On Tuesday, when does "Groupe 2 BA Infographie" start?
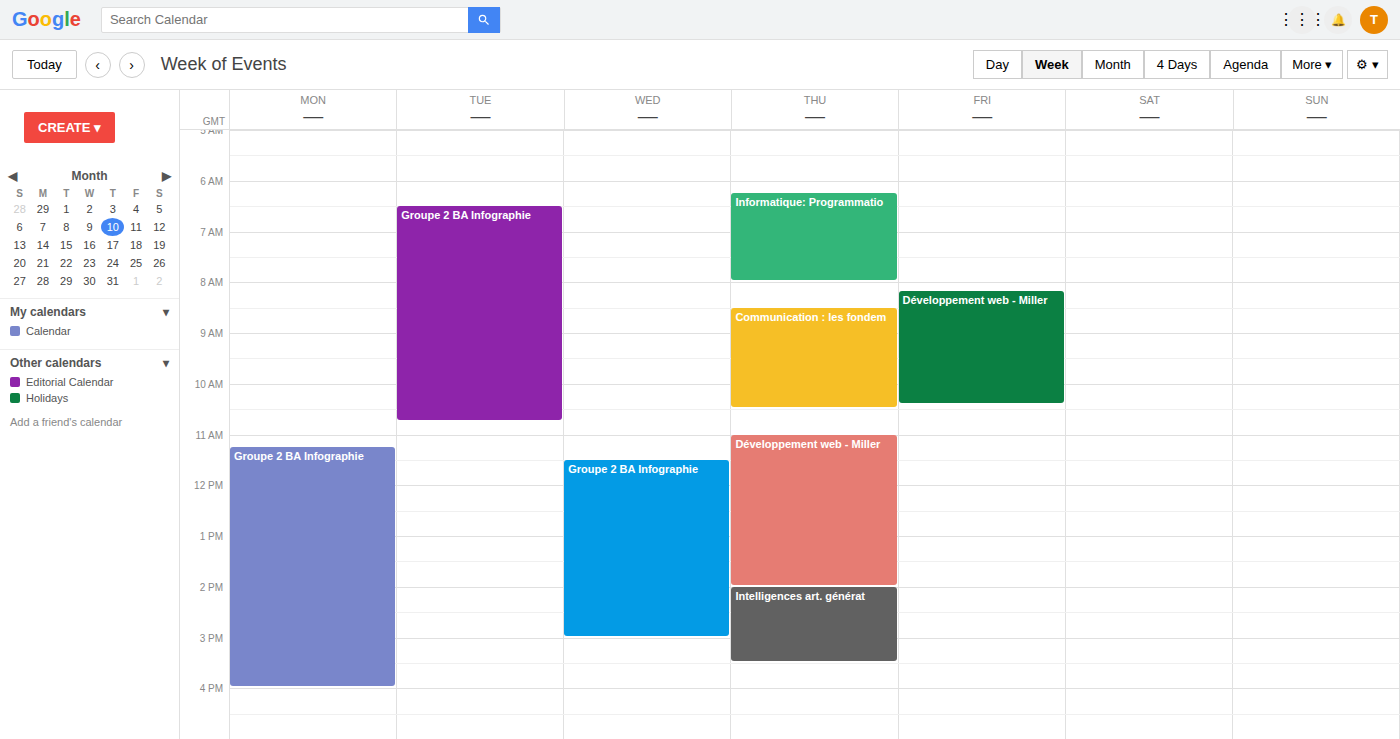
6:30 AM